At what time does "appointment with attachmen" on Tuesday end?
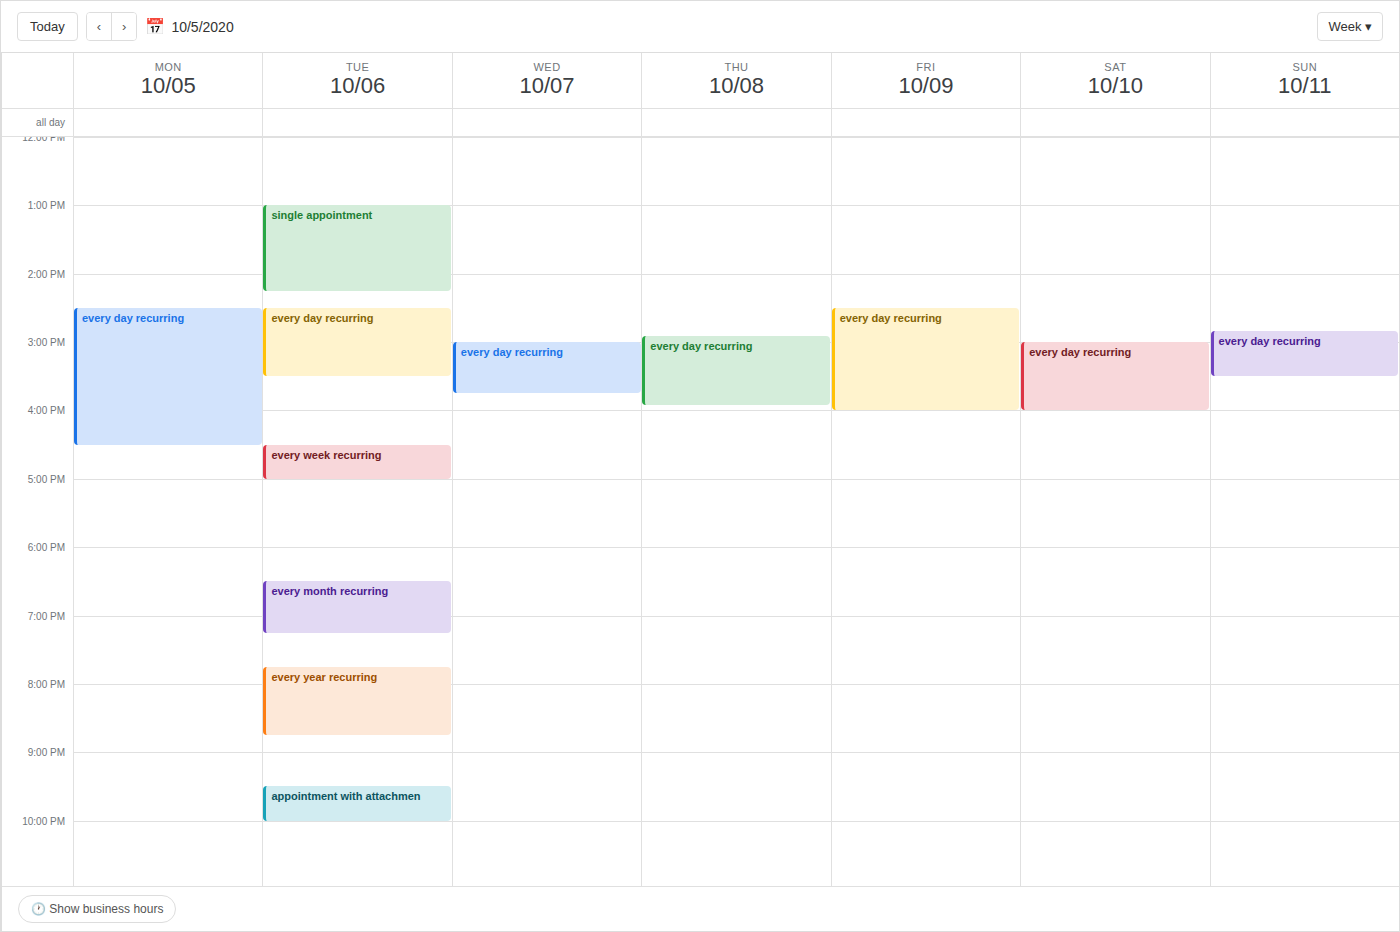
22:00